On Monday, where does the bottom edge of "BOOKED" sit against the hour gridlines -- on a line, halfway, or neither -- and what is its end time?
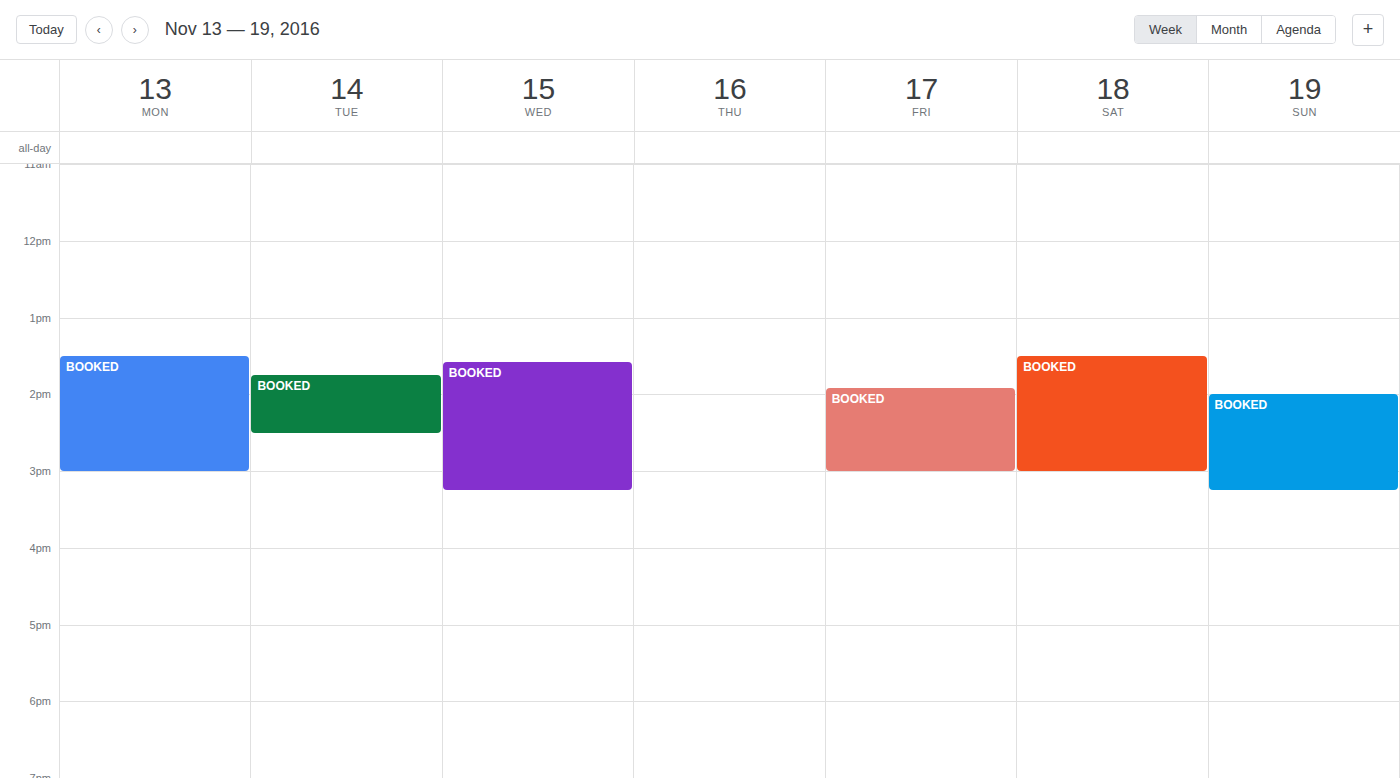
3:00 PM -- exactly on the 3 PM line.